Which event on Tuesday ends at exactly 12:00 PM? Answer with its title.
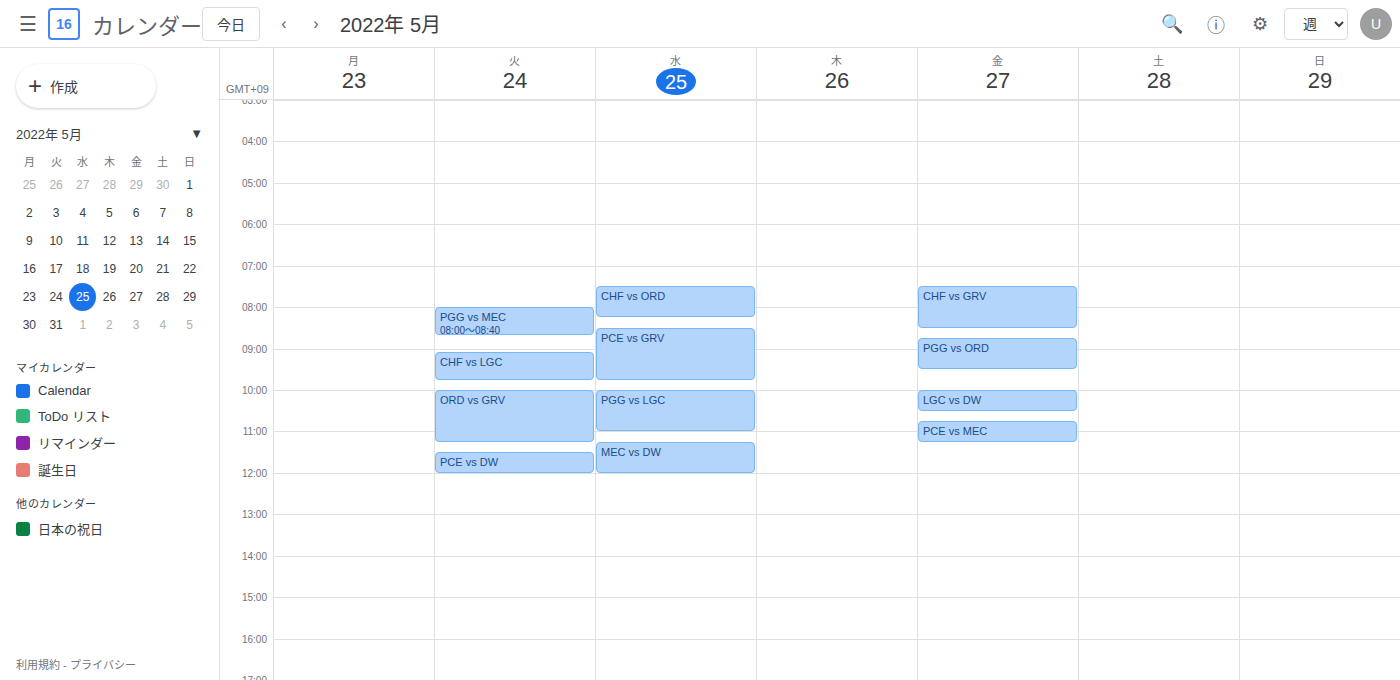
"PCE vs DW"